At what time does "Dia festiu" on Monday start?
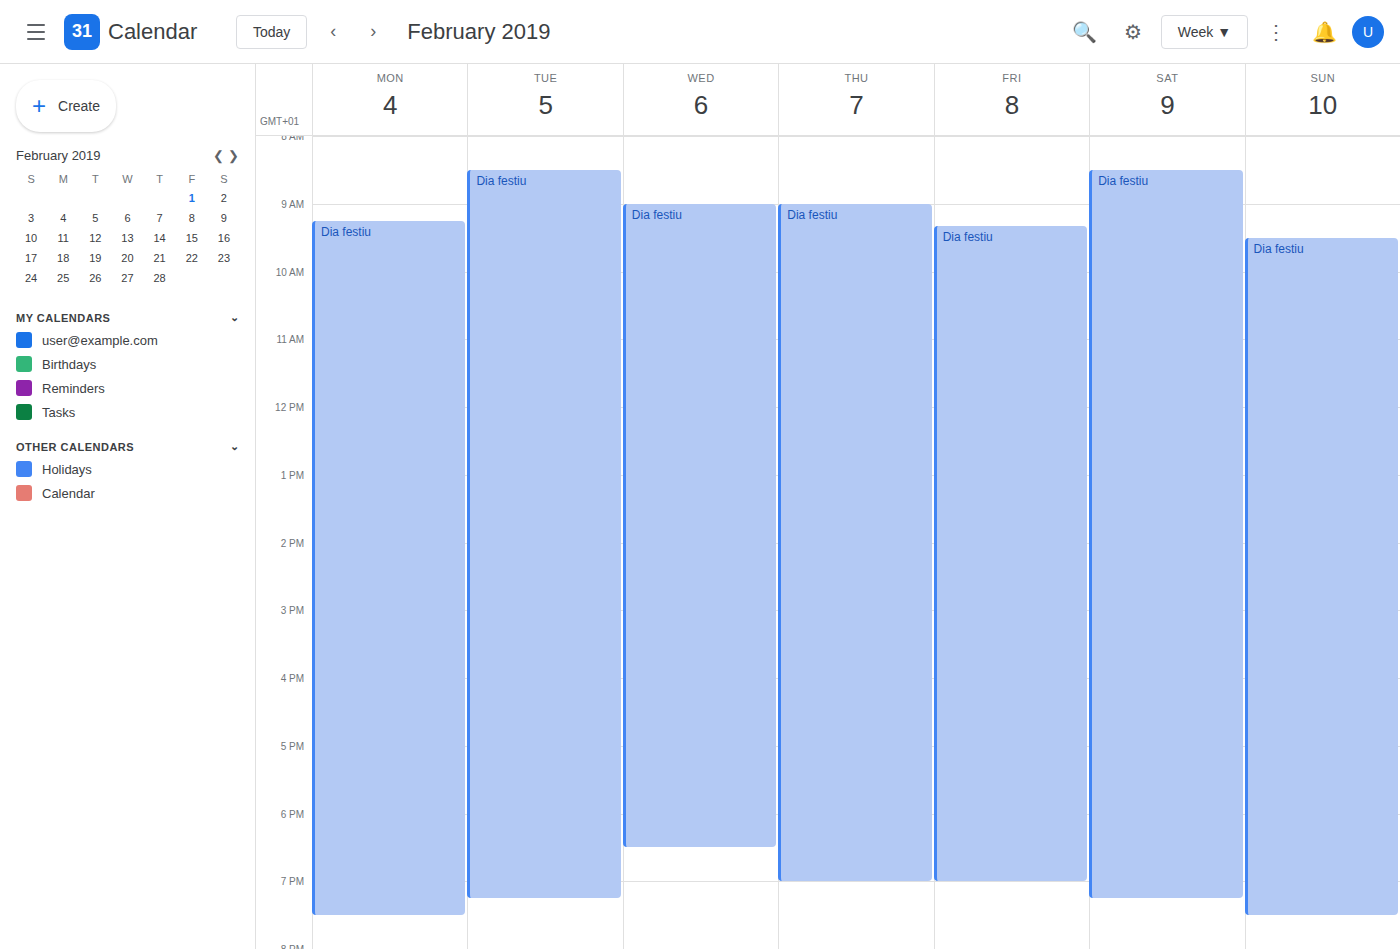
9:15 AM